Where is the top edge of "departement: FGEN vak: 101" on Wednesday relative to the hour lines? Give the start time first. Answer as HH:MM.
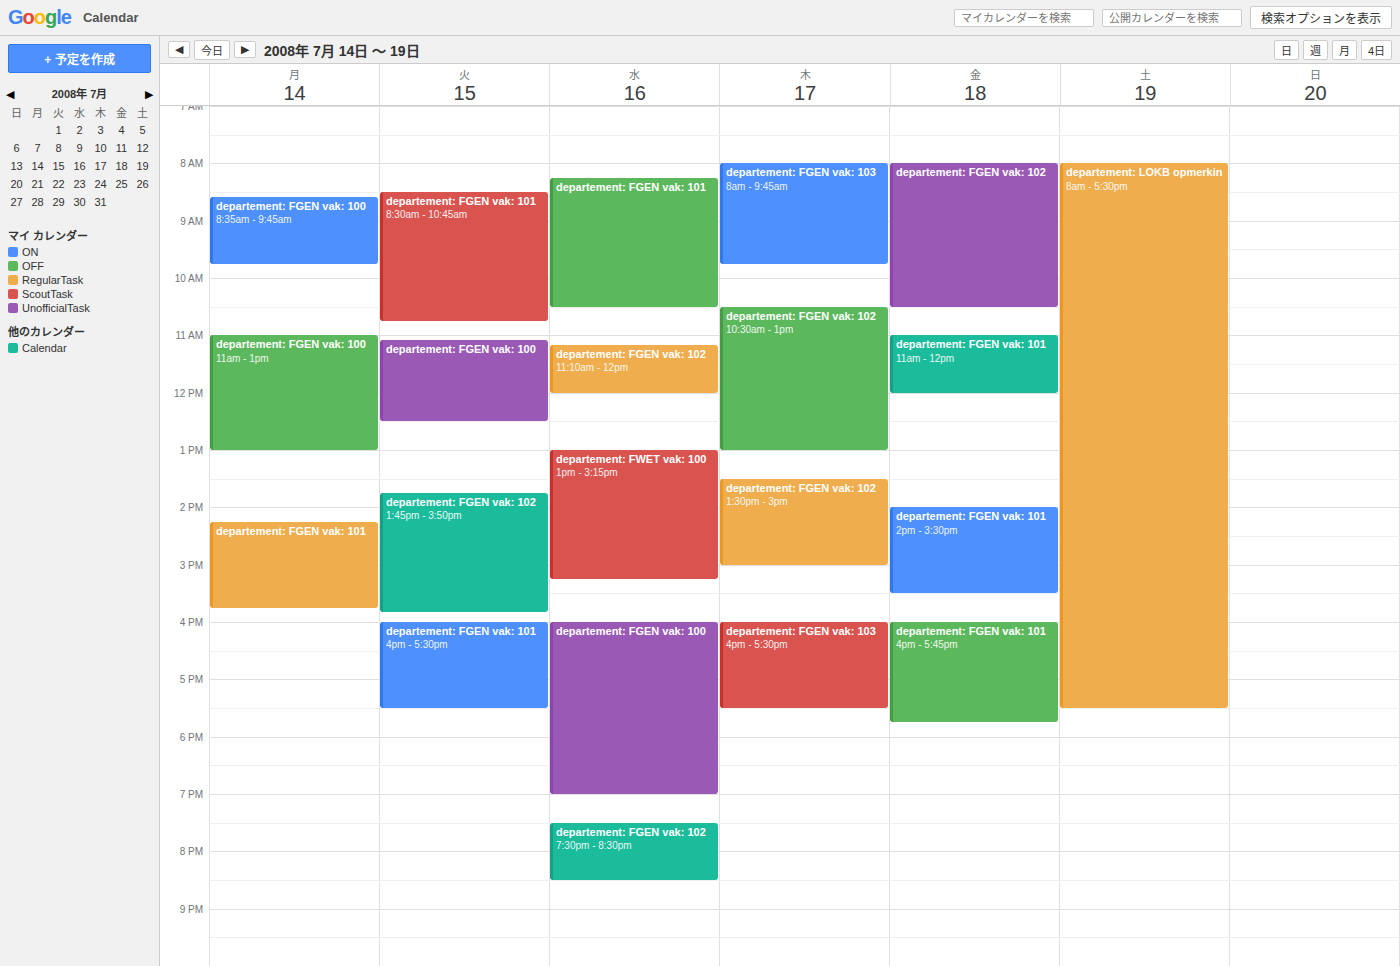
08:15 -- neither: a quarter of the way from the 08:00 line to the 09:00 line.